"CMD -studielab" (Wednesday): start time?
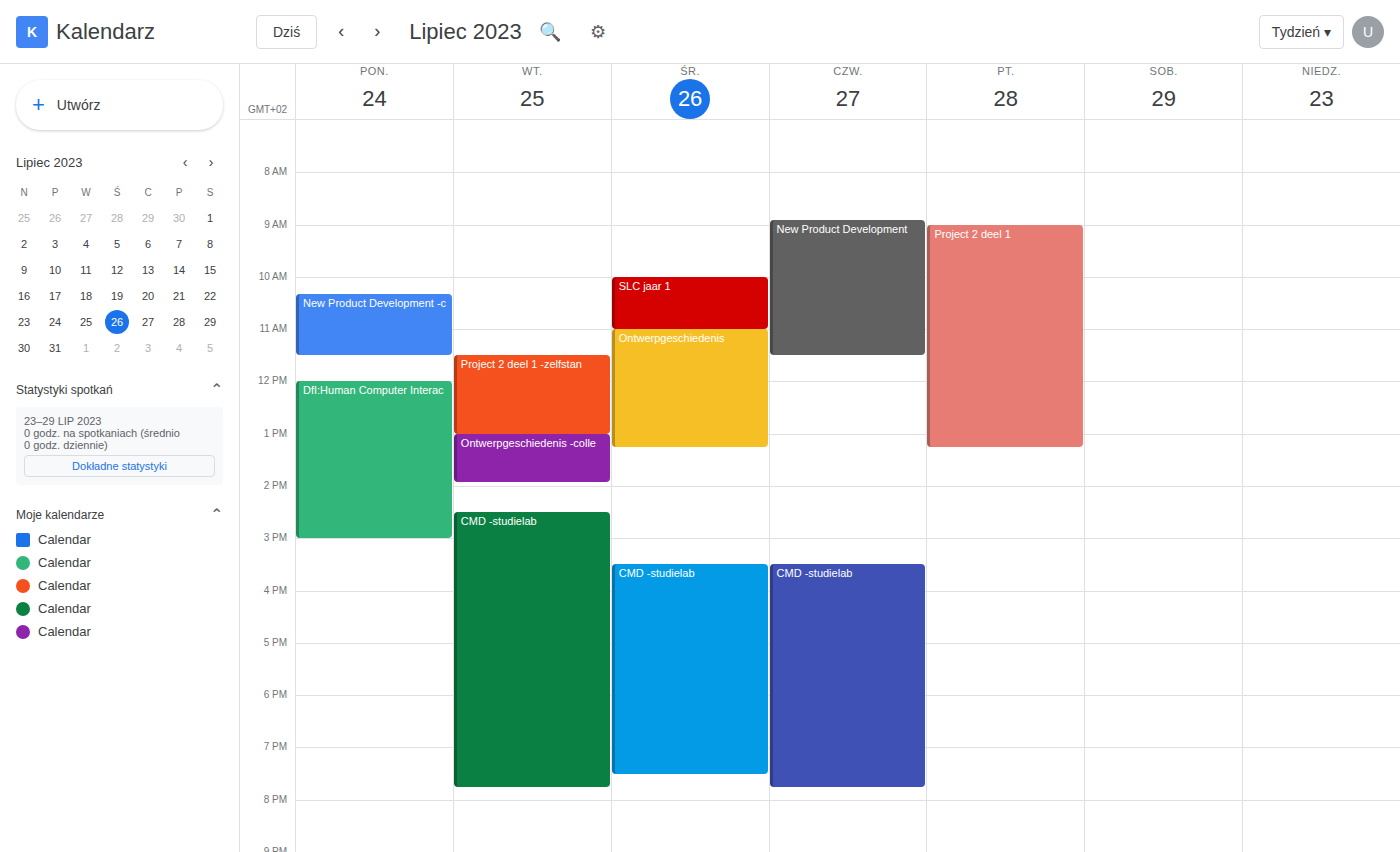
3:30 PM